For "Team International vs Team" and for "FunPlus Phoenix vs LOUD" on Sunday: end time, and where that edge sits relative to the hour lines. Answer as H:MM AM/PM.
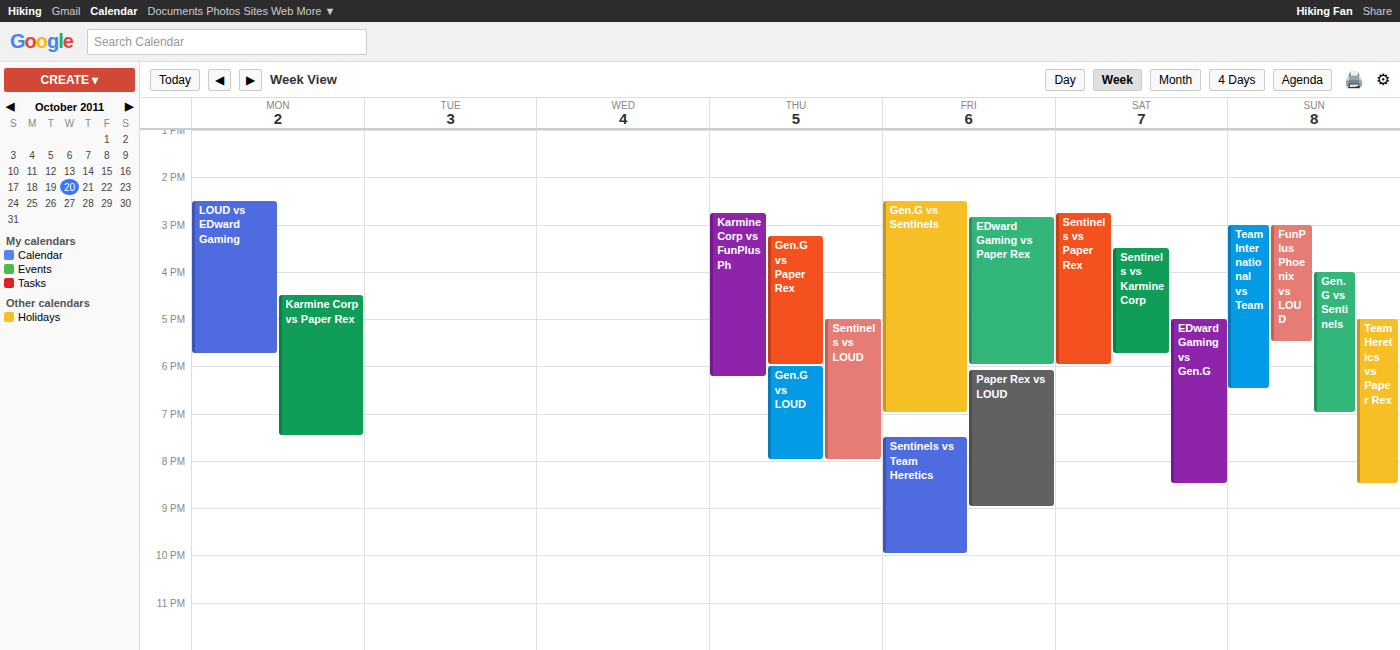
"Team International vs Team": 6:30 PM, halfway between the 6 PM and 7 PM lines. "FunPlus Phoenix vs LOUD": 5:30 PM, halfway between the 5 PM and 6 PM lines.